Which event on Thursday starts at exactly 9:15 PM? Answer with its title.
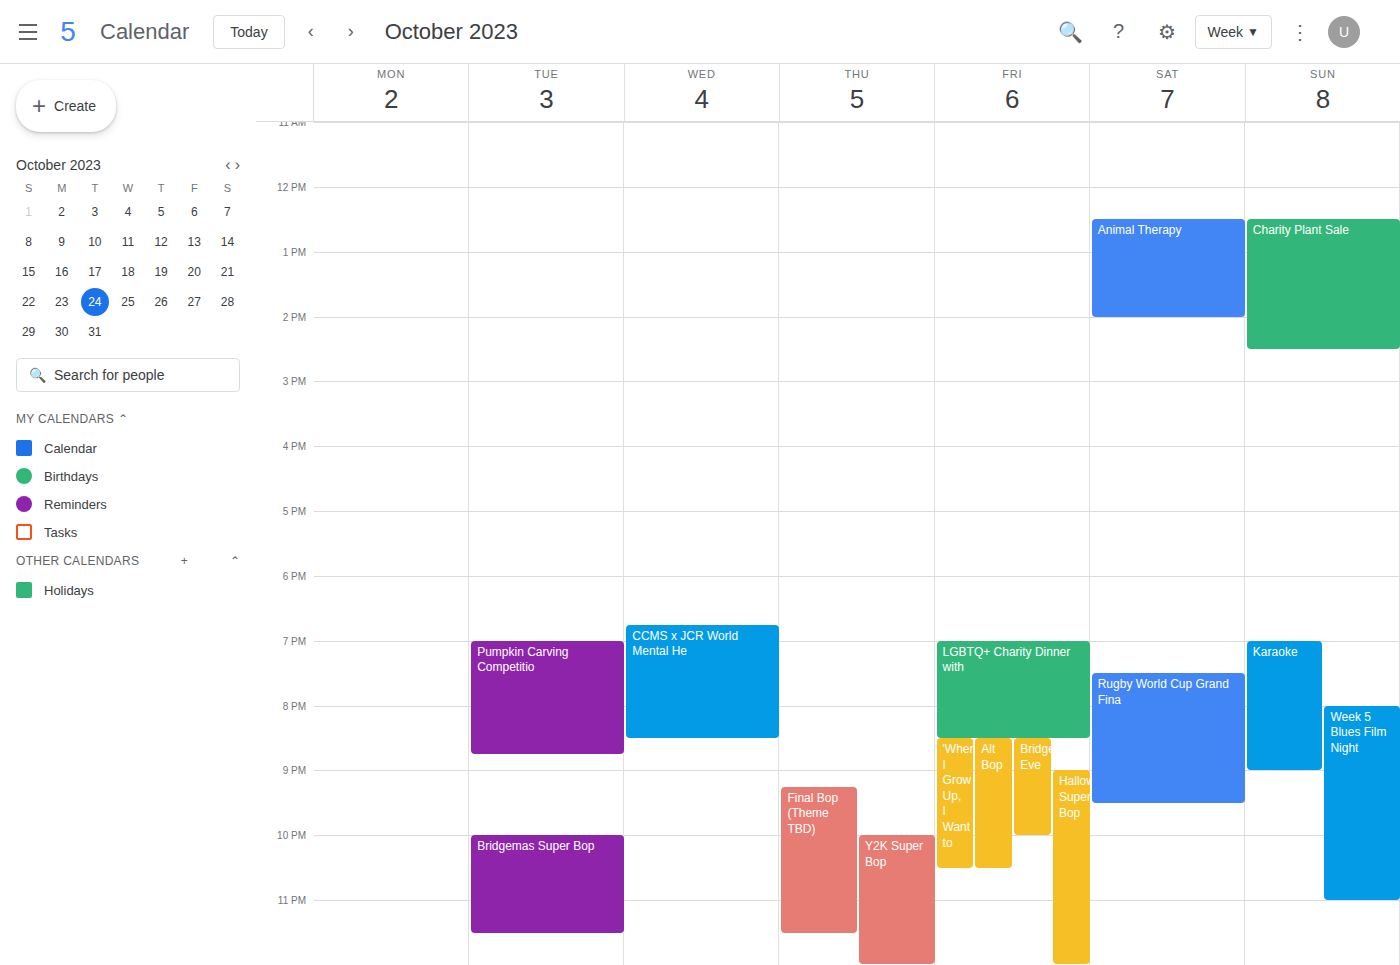
"Final Bop (Theme TBD)"